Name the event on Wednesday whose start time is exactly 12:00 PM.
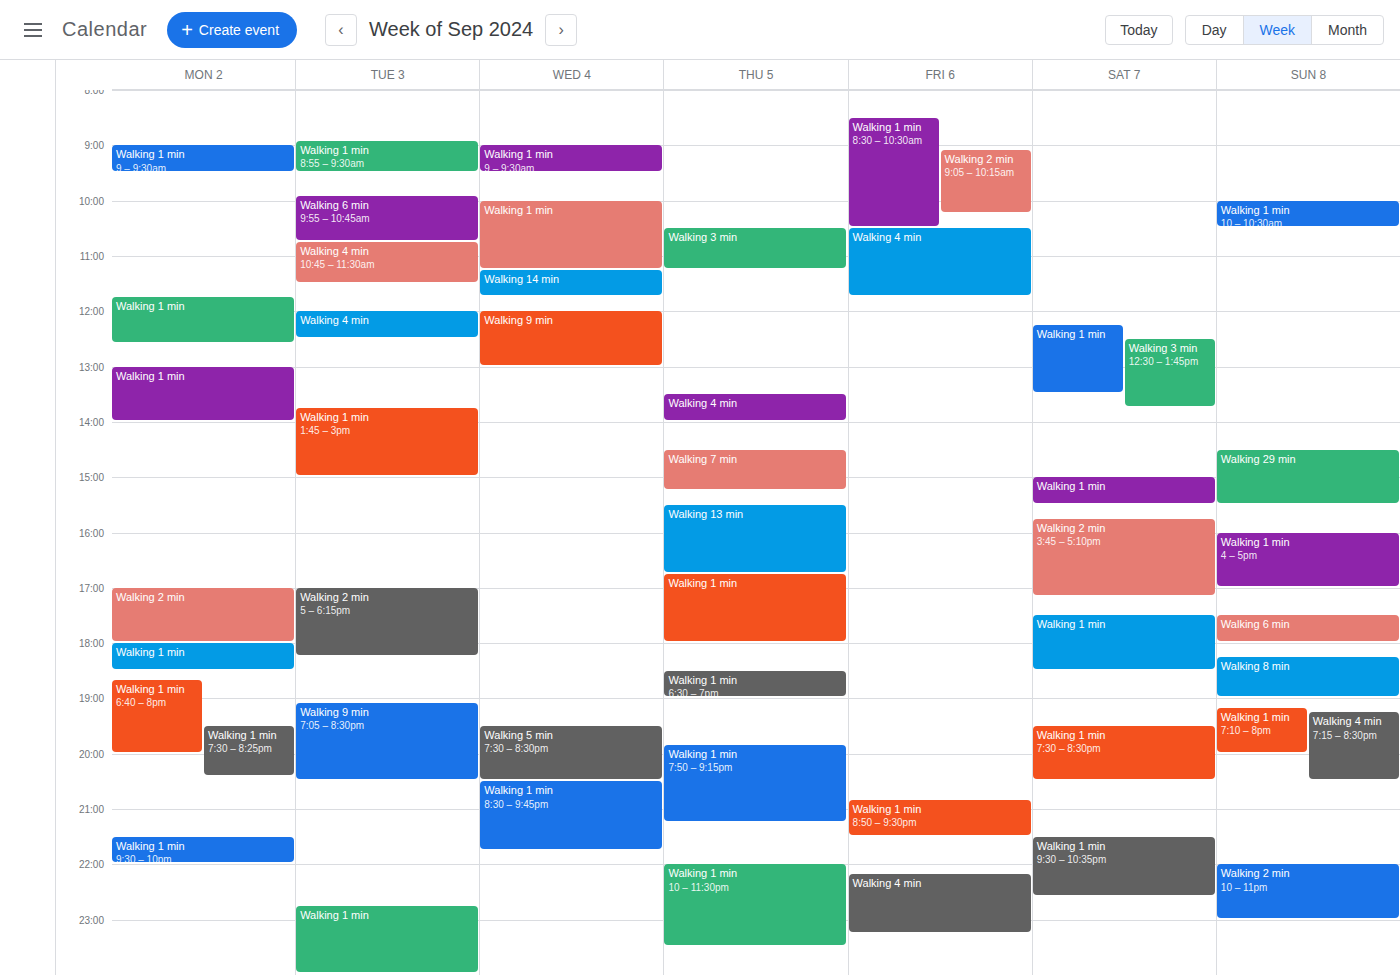
"Walking 9 min"